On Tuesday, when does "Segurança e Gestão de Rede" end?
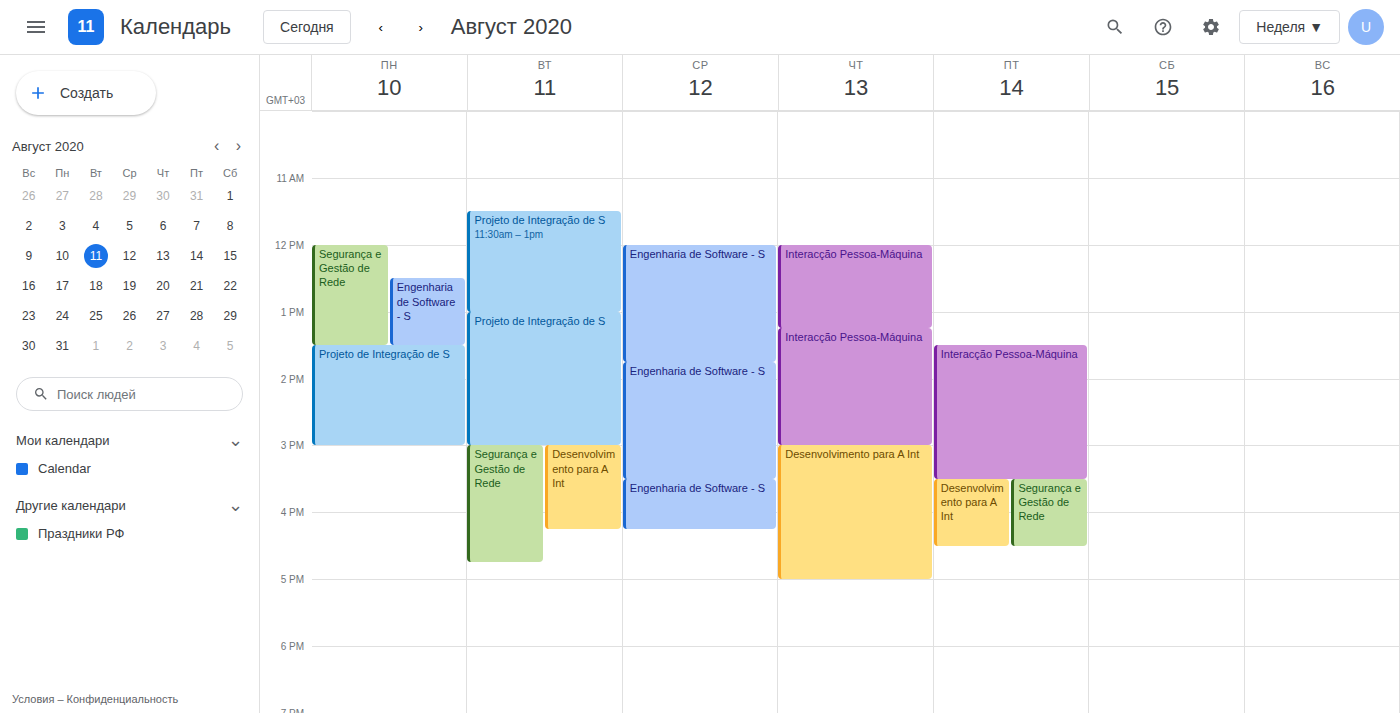
4:45 PM